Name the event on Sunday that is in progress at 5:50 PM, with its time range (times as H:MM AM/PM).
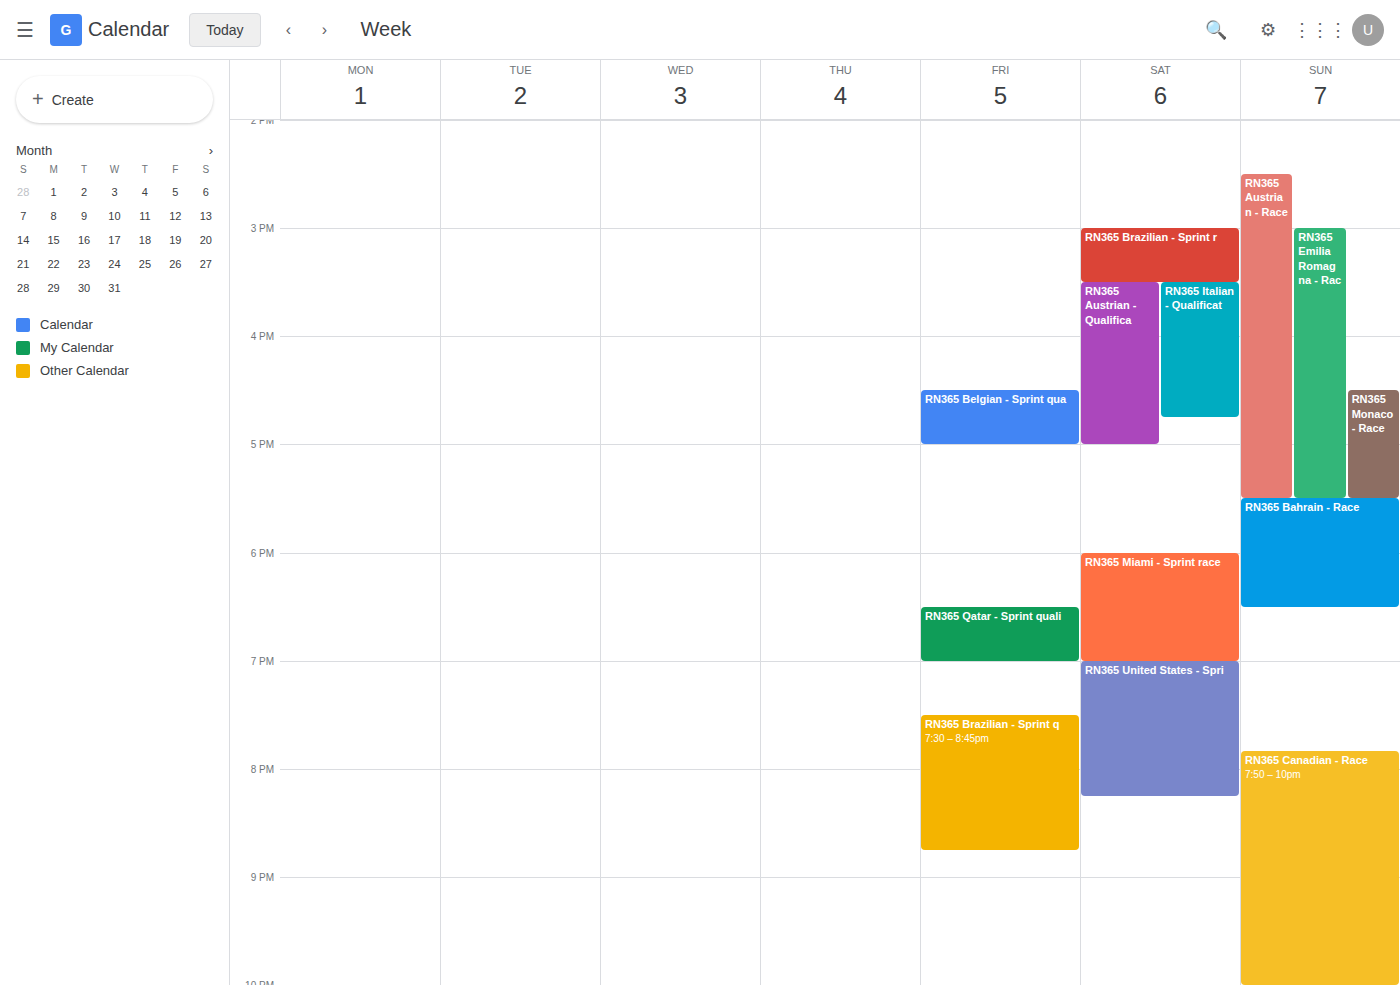
"RN365 Bahrain - Race", 5:30 PM to 6:30 PM